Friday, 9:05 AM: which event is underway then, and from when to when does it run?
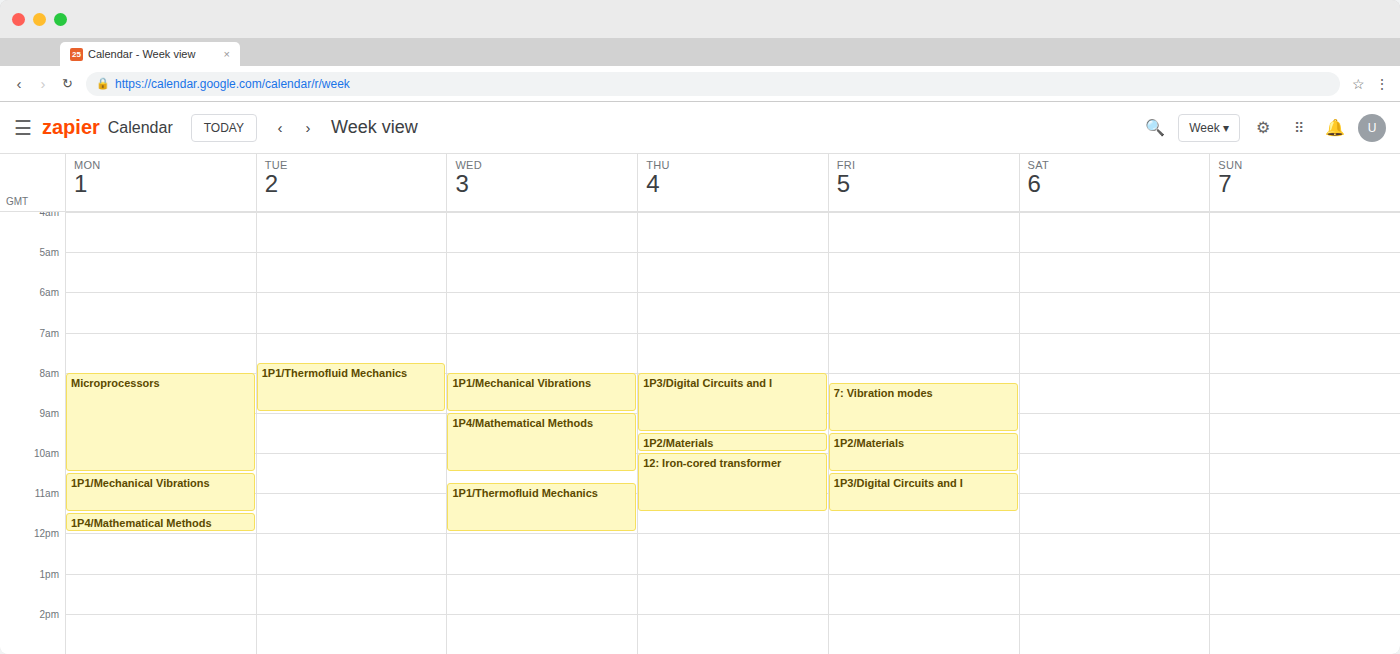
"7: Vibration modes", 8:15 AM to 9:30 AM